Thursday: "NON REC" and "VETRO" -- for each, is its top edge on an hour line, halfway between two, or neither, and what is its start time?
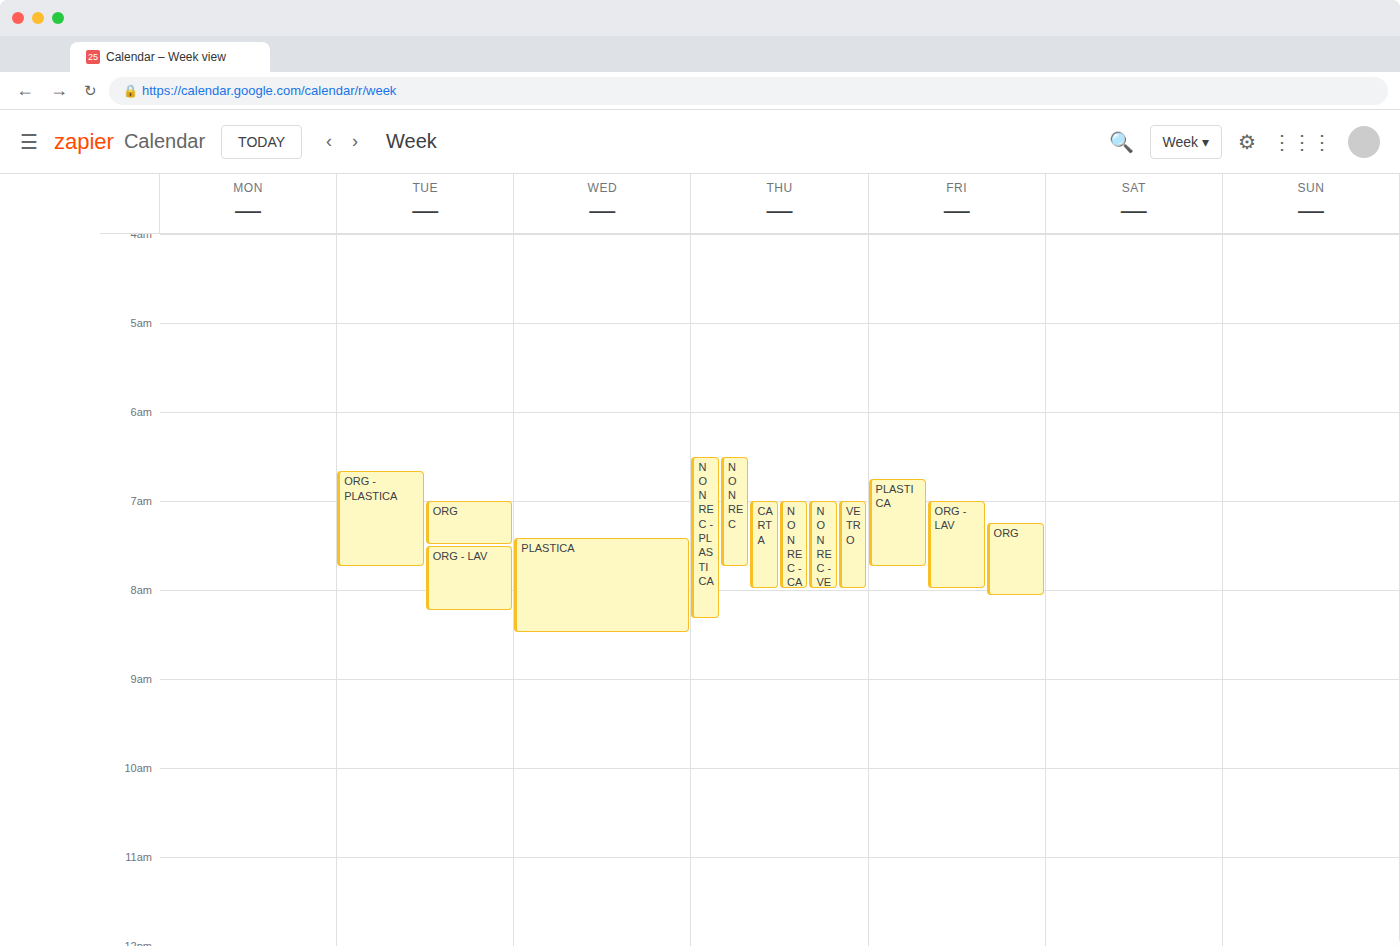
"NON REC": 6:30 AM, halfway between the 6 AM and 7 AM lines. "VETRO": 7:00 AM, exactly on the 7 AM line.